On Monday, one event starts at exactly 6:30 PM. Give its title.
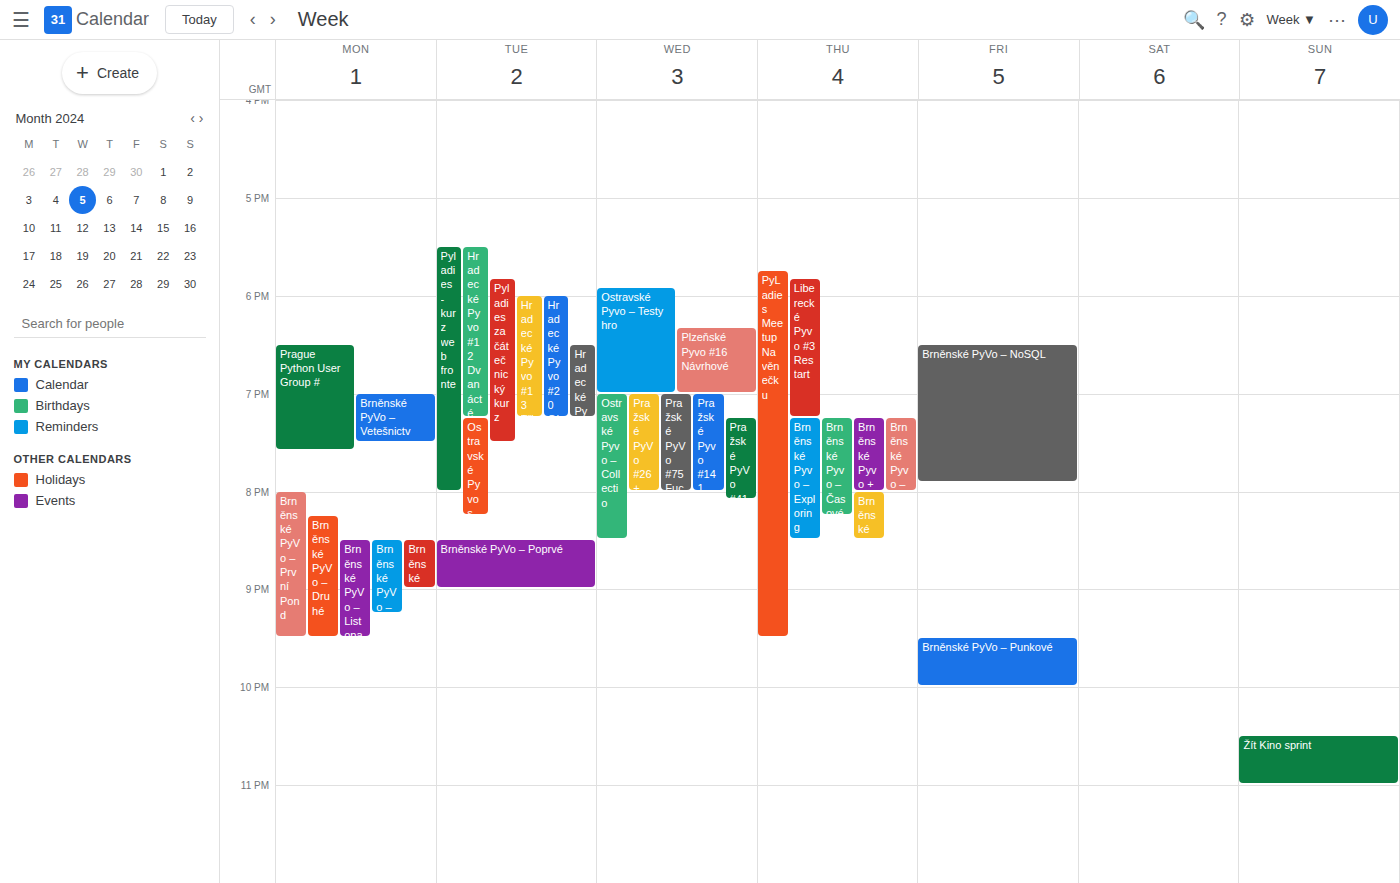
"Prague Python User Group #"